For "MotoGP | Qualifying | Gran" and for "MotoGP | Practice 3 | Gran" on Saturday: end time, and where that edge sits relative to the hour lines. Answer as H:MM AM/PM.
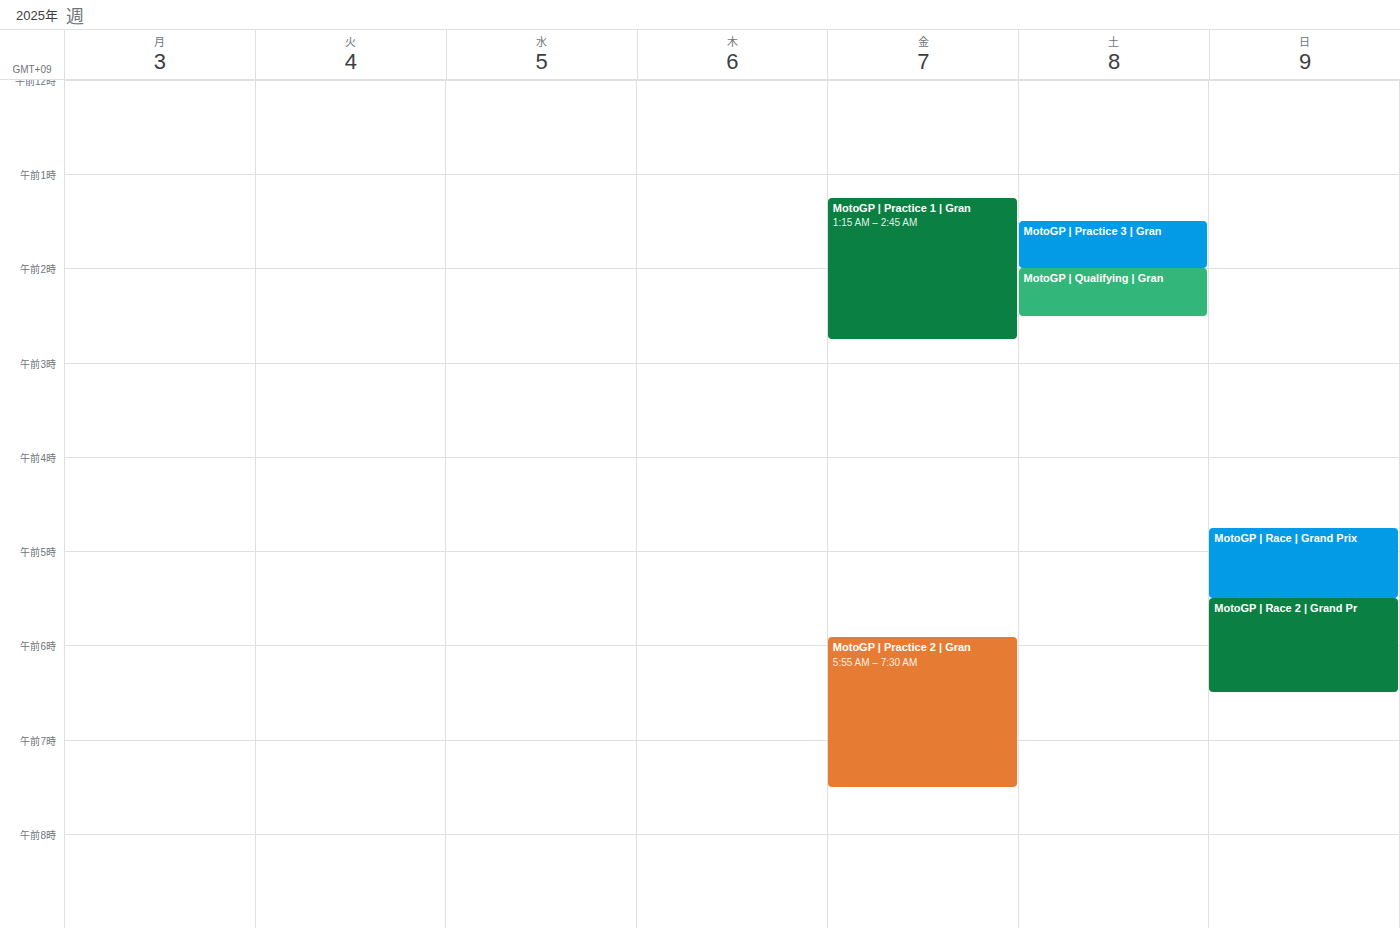
"MotoGP | Qualifying | Gran": 2:30 AM, halfway between the 2 AM and 3 AM lines. "MotoGP | Practice 3 | Gran": 2:00 AM, exactly on the 2 AM line.